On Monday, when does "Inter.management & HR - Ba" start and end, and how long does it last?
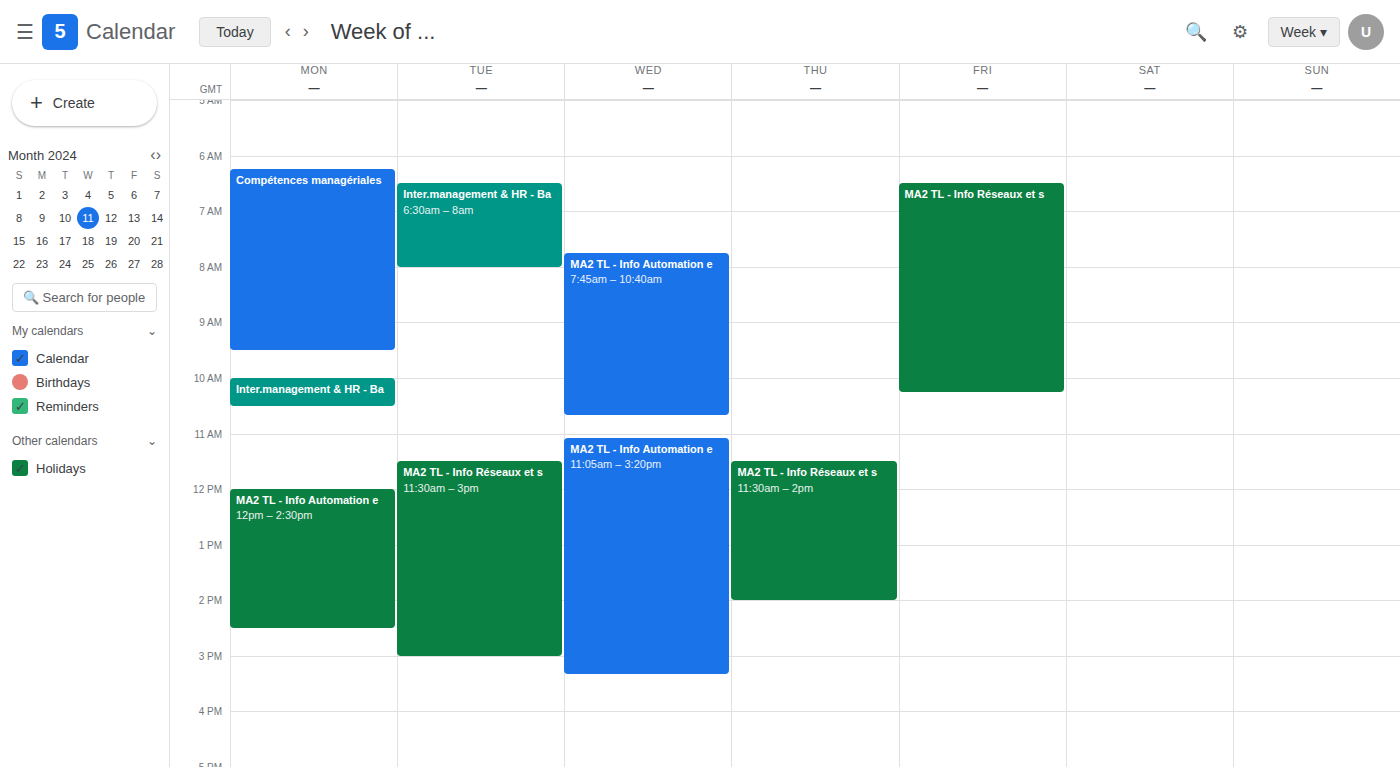
10:00 to 10:30, 30 minutes